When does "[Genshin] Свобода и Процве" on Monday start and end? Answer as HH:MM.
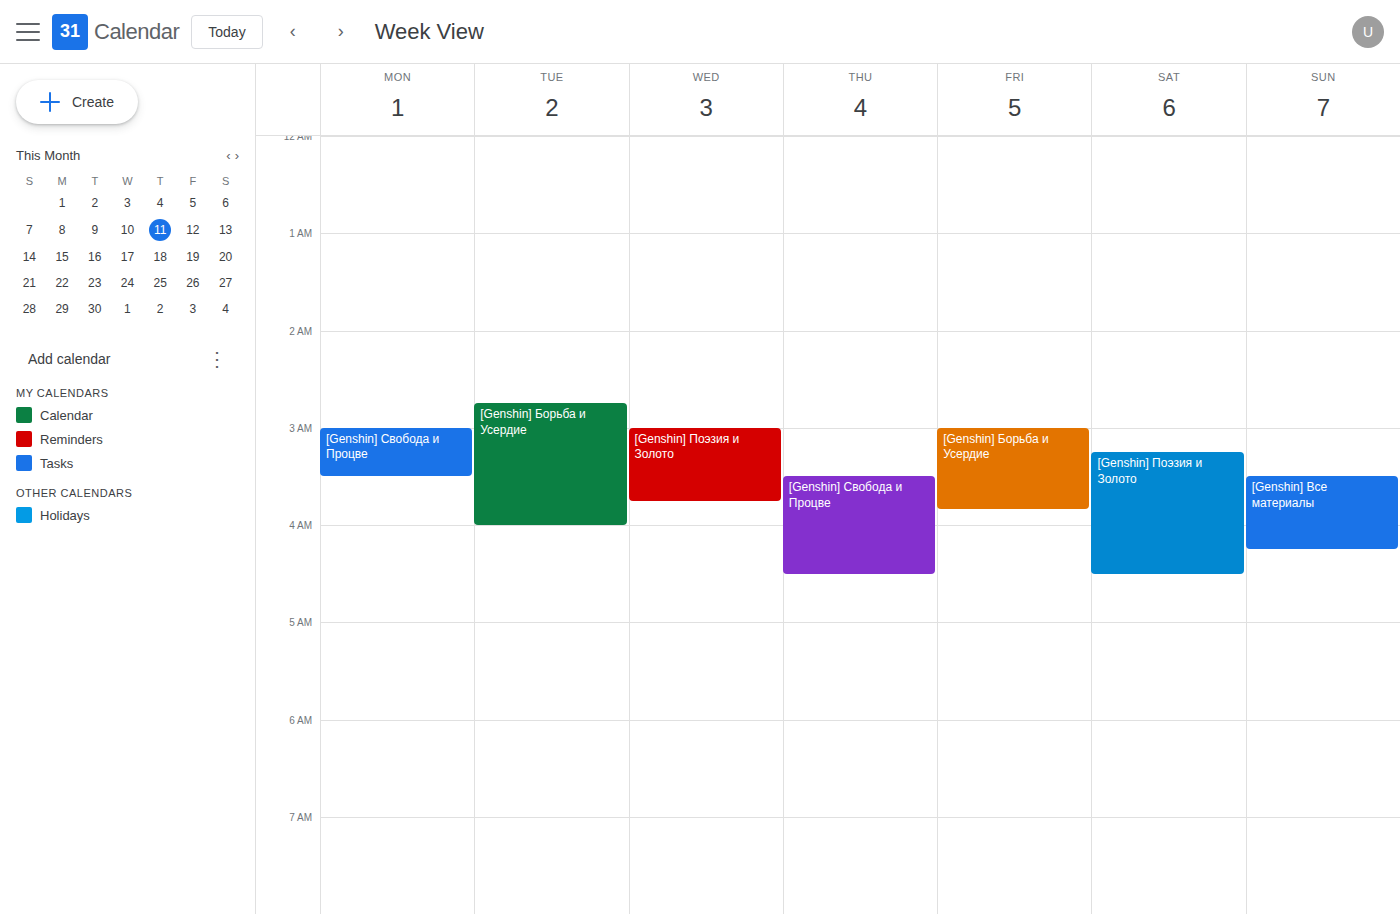
03:00 to 03:30